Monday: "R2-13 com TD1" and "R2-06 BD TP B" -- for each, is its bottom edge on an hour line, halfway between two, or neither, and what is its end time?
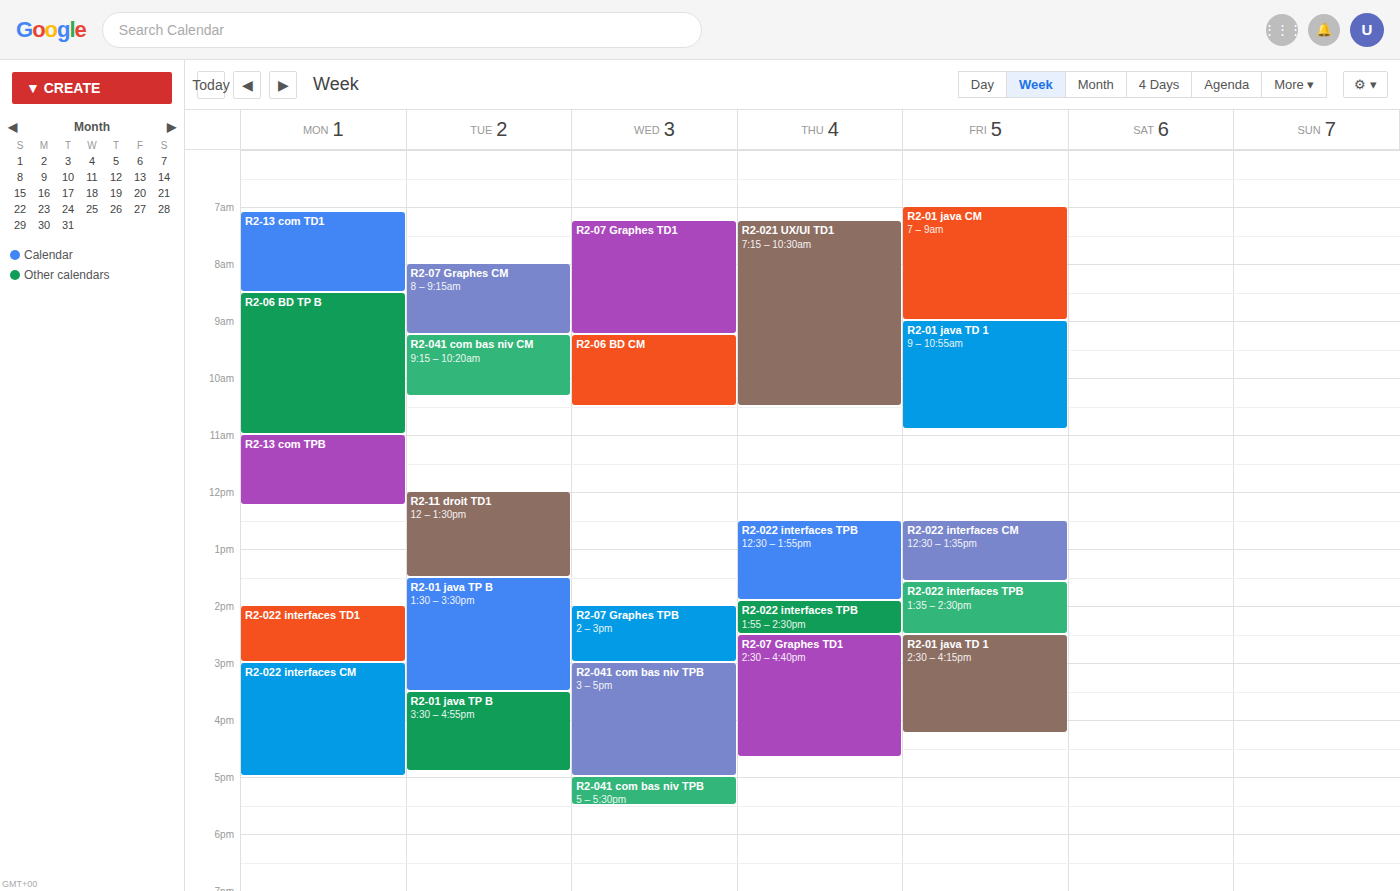
"R2-13 com TD1": 8:30 AM, halfway between the 8 AM and 9 AM lines. "R2-06 BD TP B": 11:00 AM, exactly on the 11 AM line.